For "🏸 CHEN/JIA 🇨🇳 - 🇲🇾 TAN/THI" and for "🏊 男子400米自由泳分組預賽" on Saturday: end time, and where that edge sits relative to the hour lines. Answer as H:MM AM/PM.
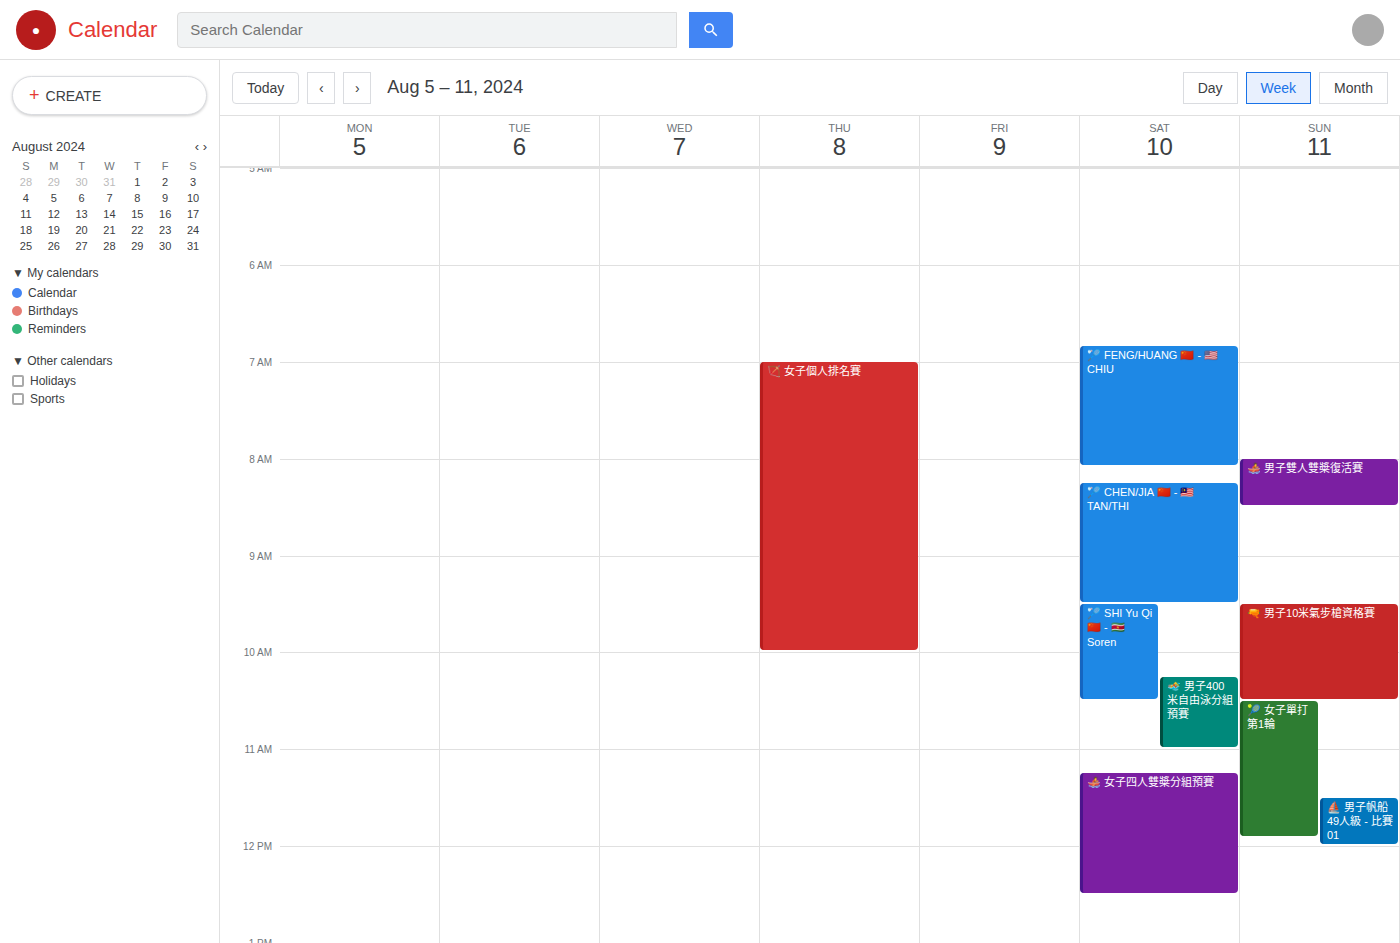
"🏸 CHEN/JIA 🇨🇳 - 🇲🇾 TAN/THI": 9:30 AM, halfway between the 9 AM and 10 AM lines. "🏊 男子400米自由泳分組預賽": 11:00 AM, exactly on the 11 AM line.